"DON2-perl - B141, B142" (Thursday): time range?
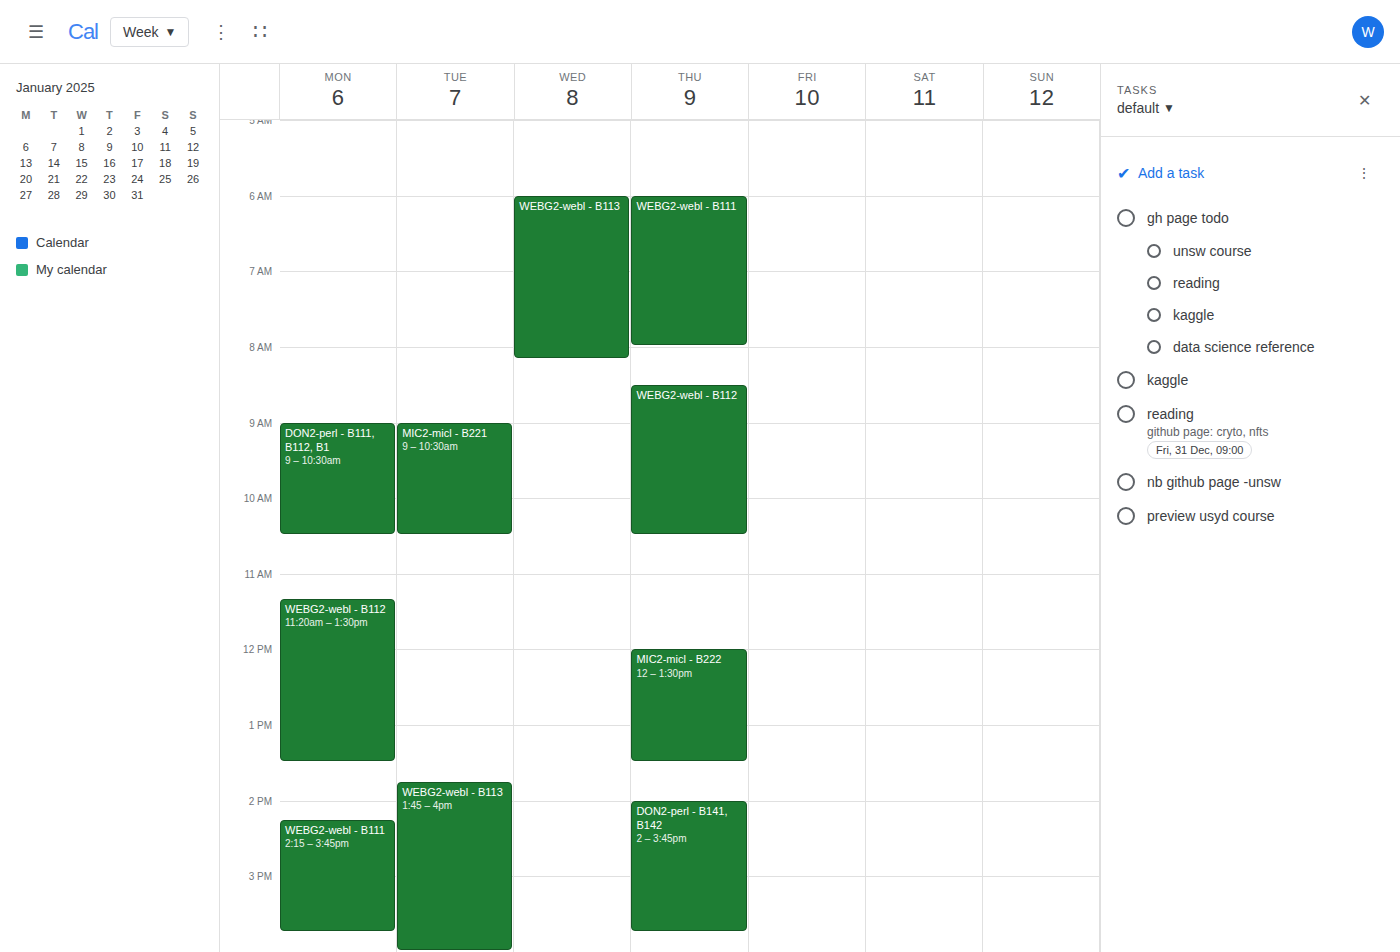
2:00 PM to 3:45 PM